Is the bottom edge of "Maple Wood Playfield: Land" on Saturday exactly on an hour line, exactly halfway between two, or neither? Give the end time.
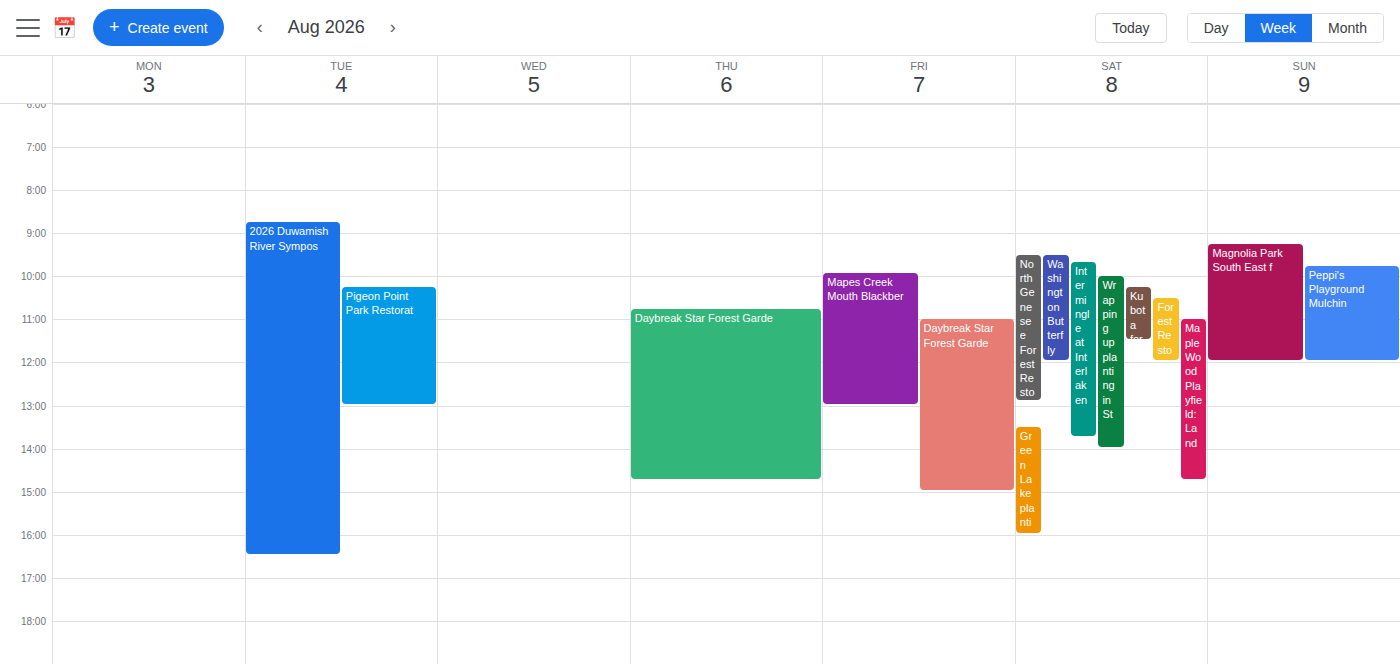
2:45 PM -- neither: three quarters of the way from the 2 PM line to the 3 PM line.